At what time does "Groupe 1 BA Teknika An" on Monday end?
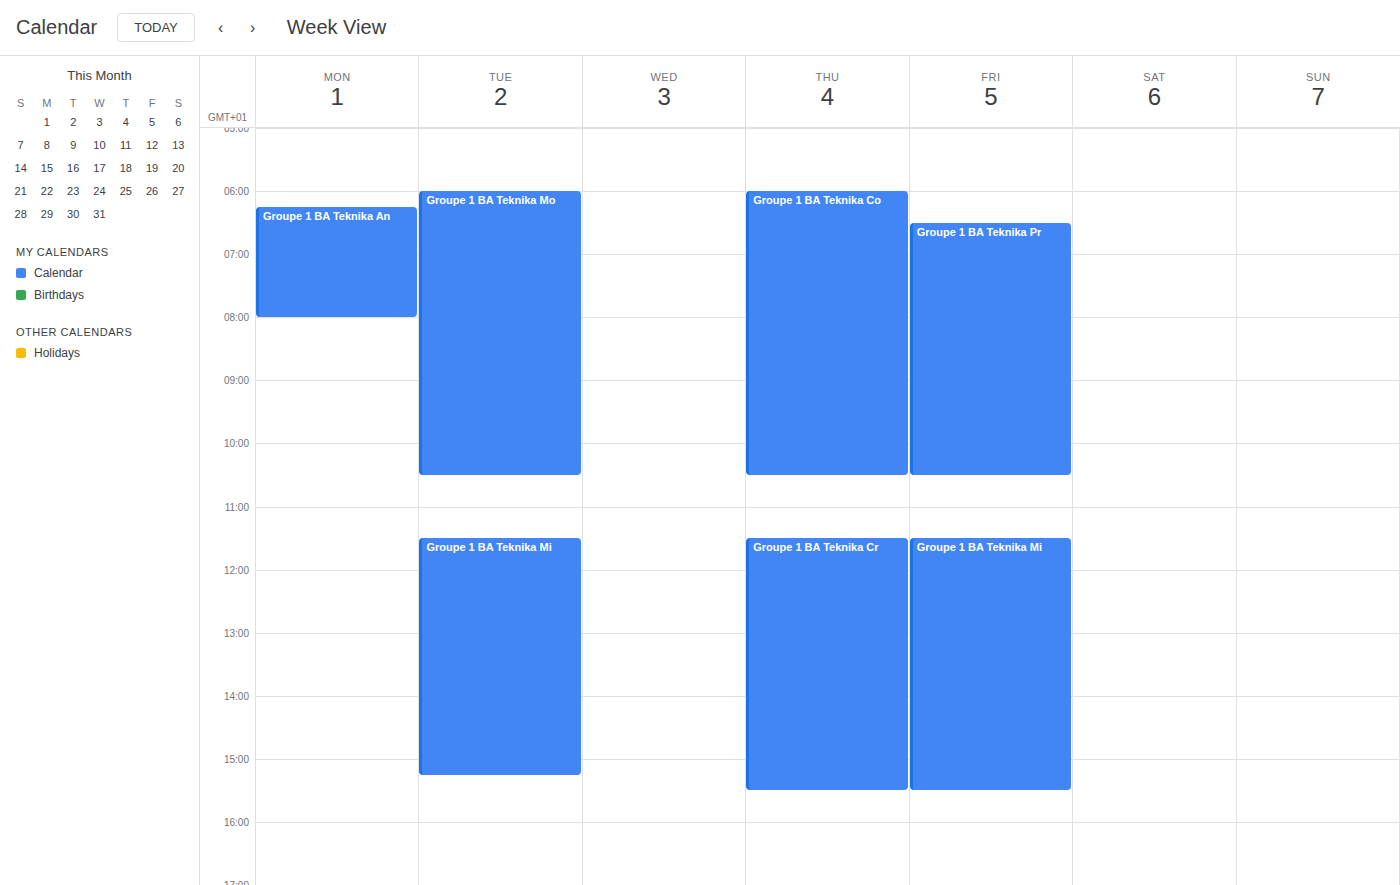
8:00 AM